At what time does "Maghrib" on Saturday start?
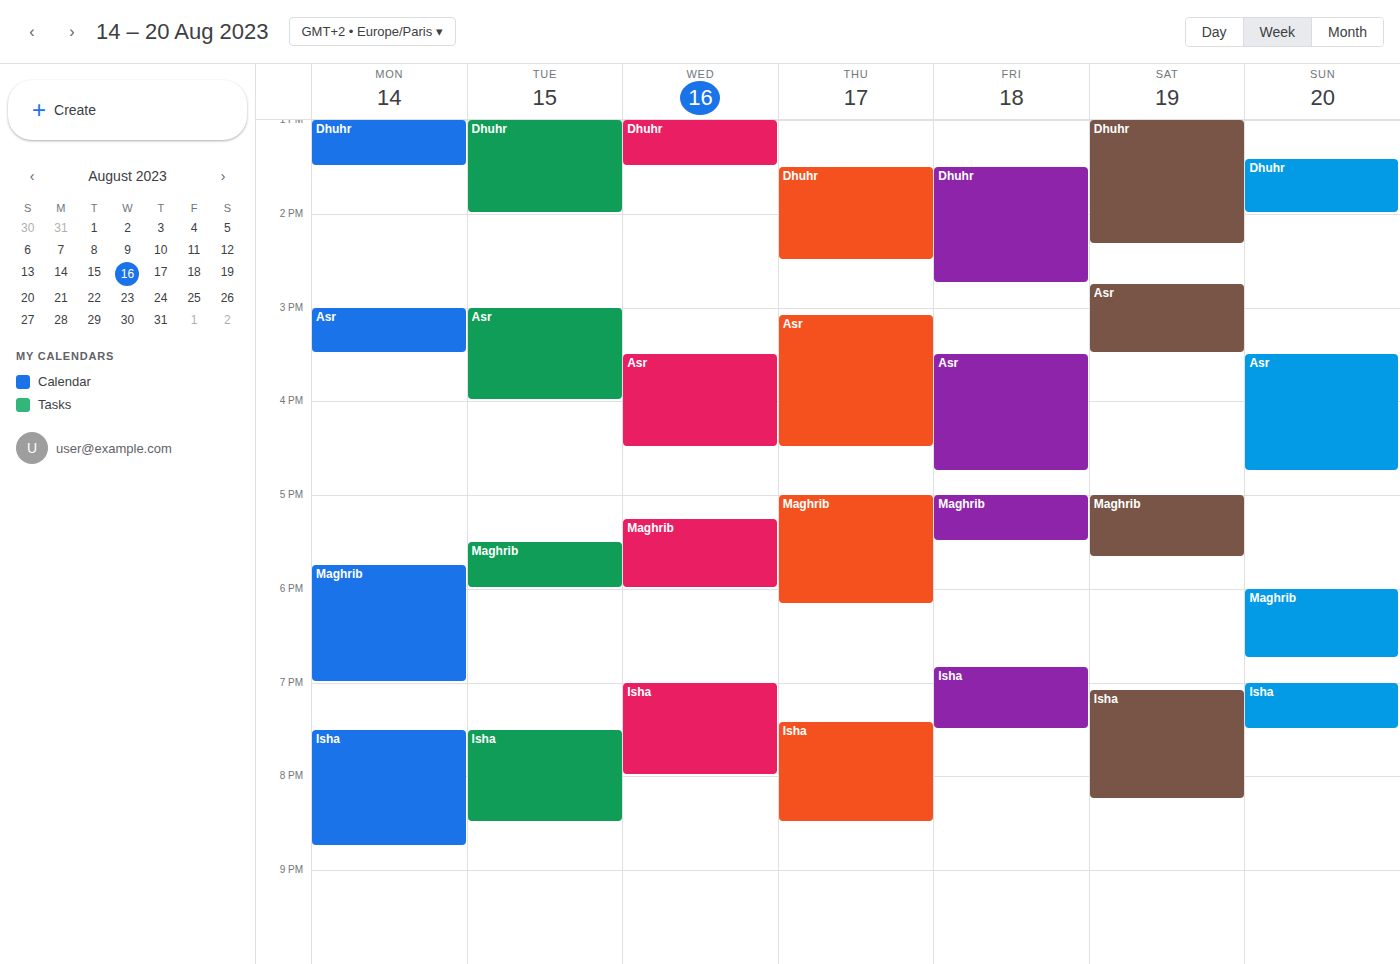
17:00